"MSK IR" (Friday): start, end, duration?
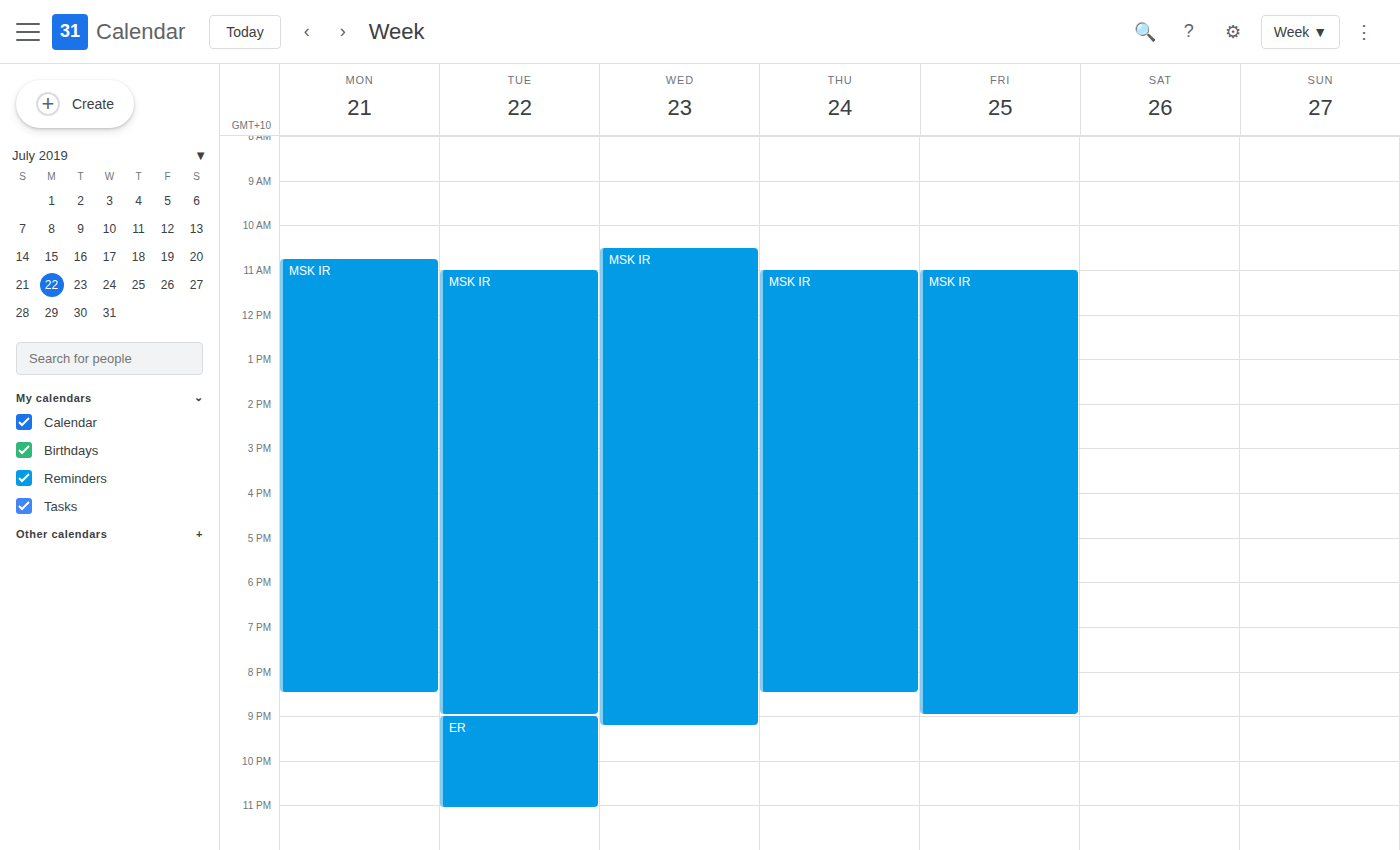
11:00 AM to 9:00 PM, 10 hours